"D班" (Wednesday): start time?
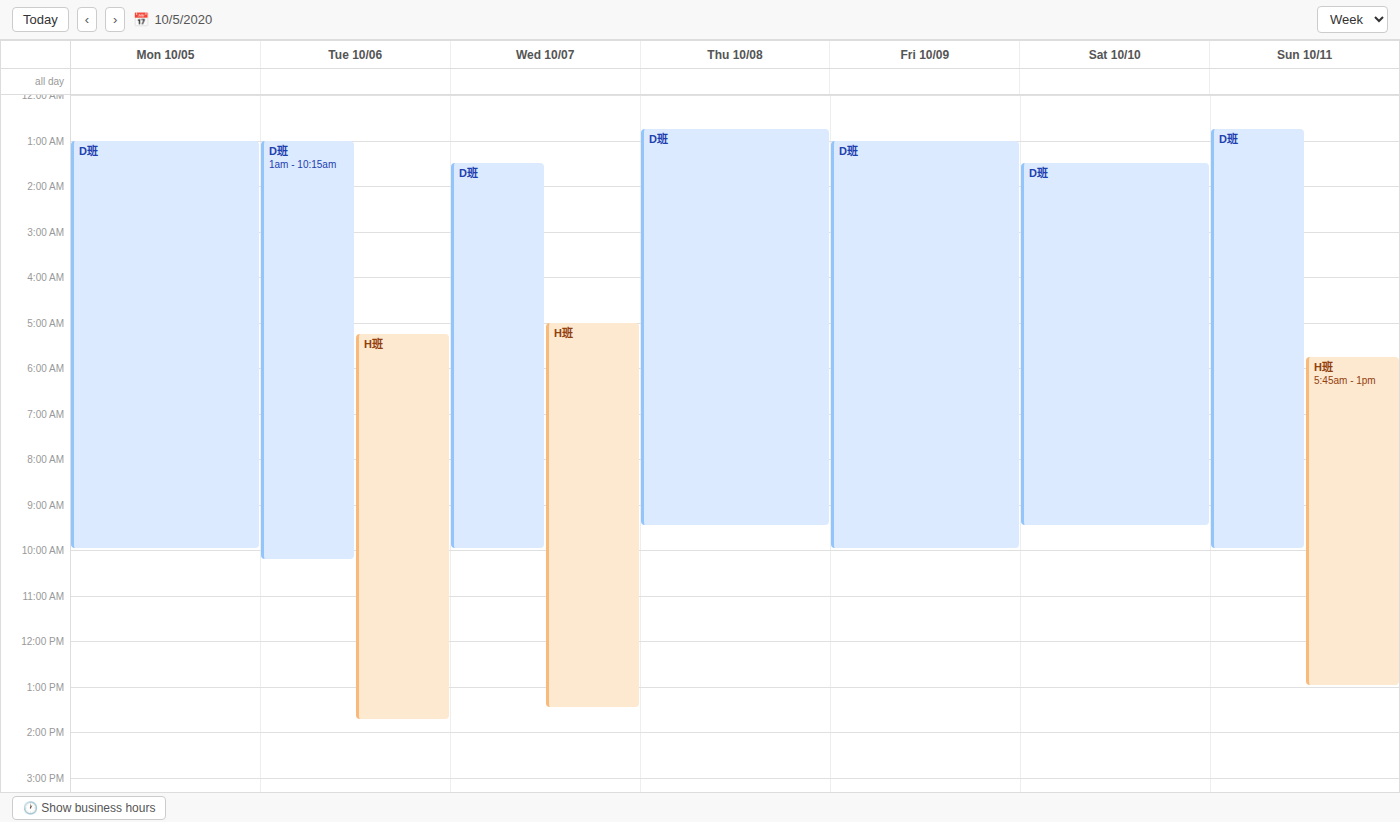
1:30 AM